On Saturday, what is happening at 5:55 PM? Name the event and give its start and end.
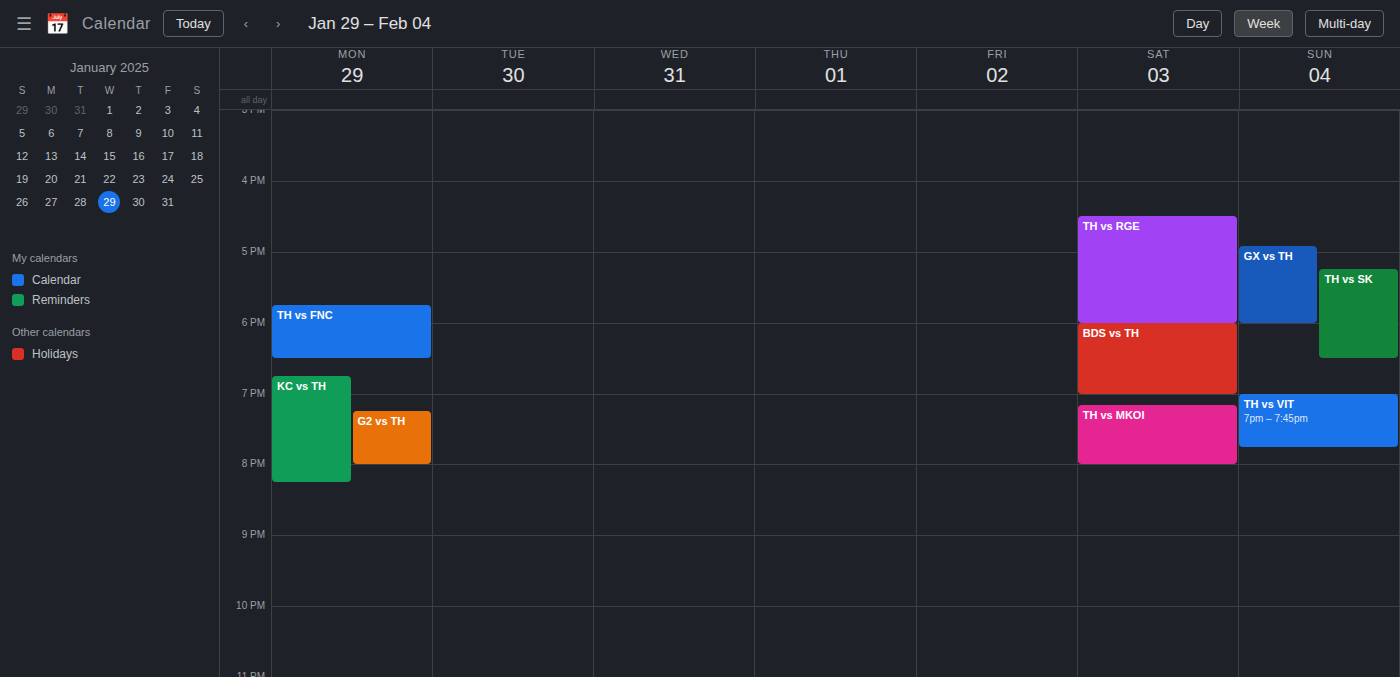
"TH vs RGE", 4:30 PM to 6:00 PM